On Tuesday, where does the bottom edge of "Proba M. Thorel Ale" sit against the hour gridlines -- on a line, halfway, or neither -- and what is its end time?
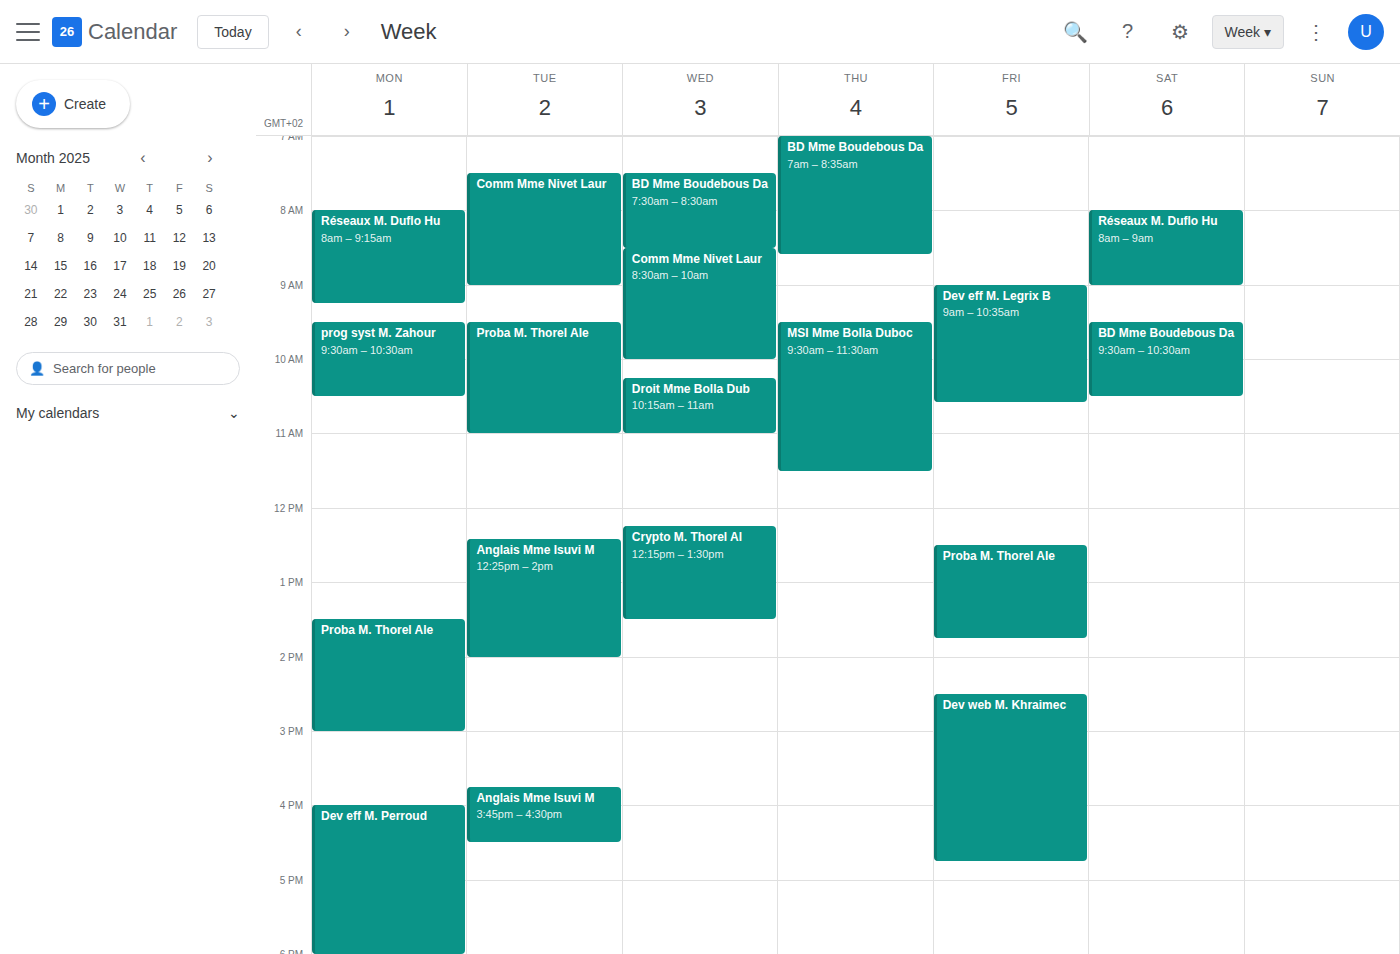
11:00 AM -- exactly on the 11 AM line.